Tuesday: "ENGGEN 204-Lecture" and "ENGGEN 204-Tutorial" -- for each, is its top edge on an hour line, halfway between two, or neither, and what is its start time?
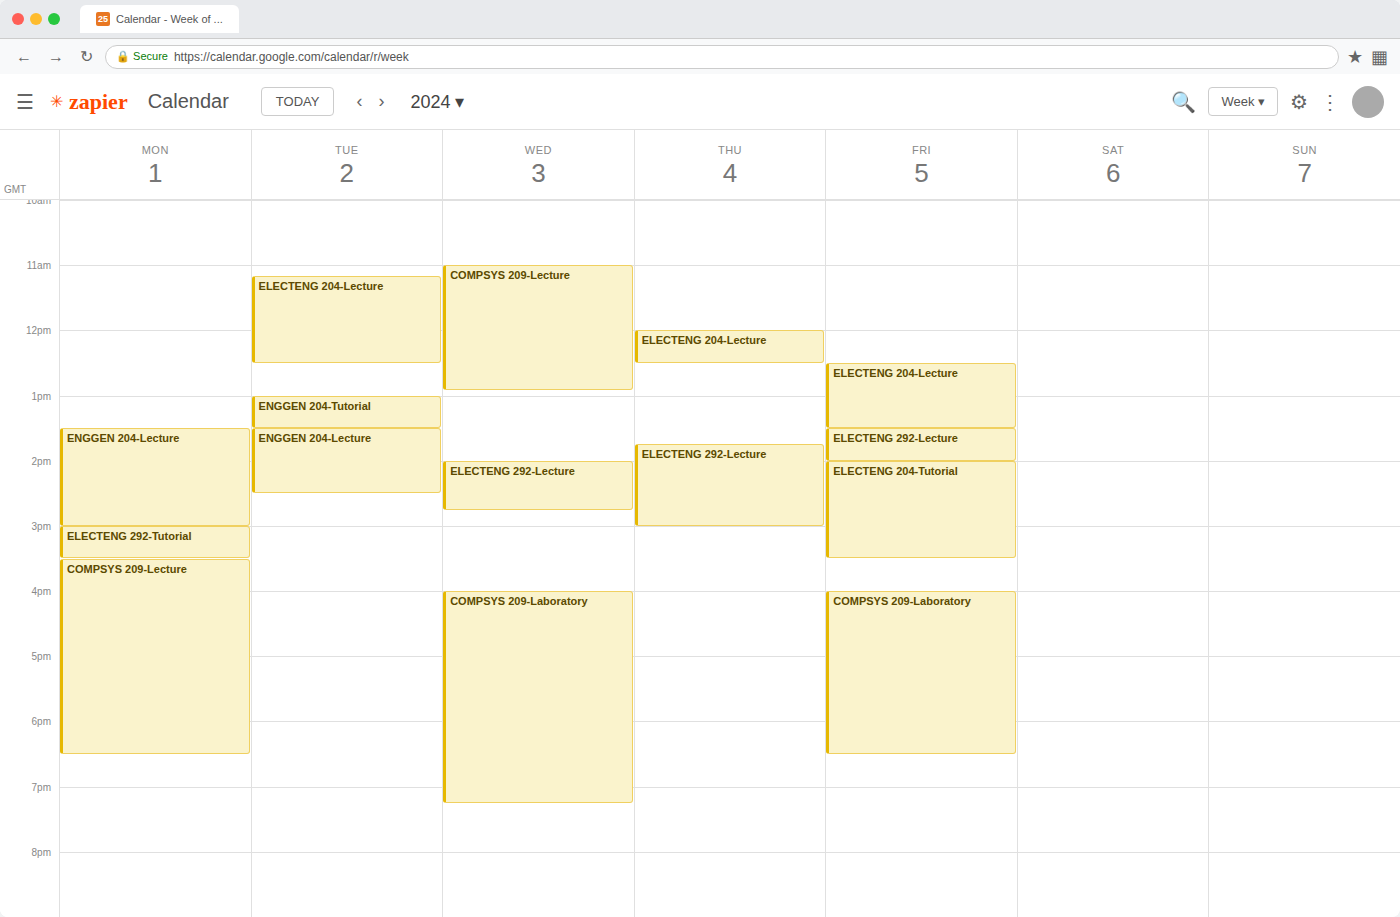
"ENGGEN 204-Lecture": 1:30 PM, halfway between the 1 PM and 2 PM lines. "ENGGEN 204-Tutorial": 1:00 PM, exactly on the 1 PM line.